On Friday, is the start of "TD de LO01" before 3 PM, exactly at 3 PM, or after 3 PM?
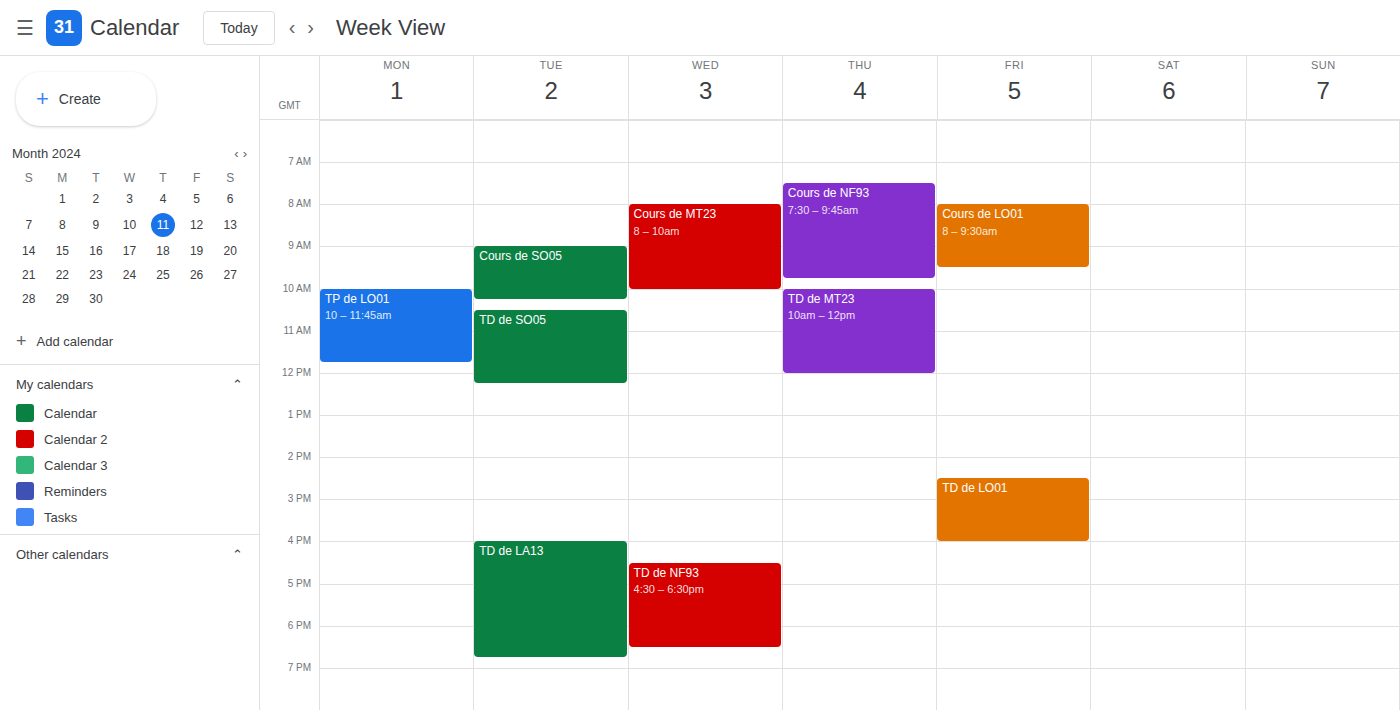
2:30 PM -- before 3 PM, 30 minutes above the 3 PM line.